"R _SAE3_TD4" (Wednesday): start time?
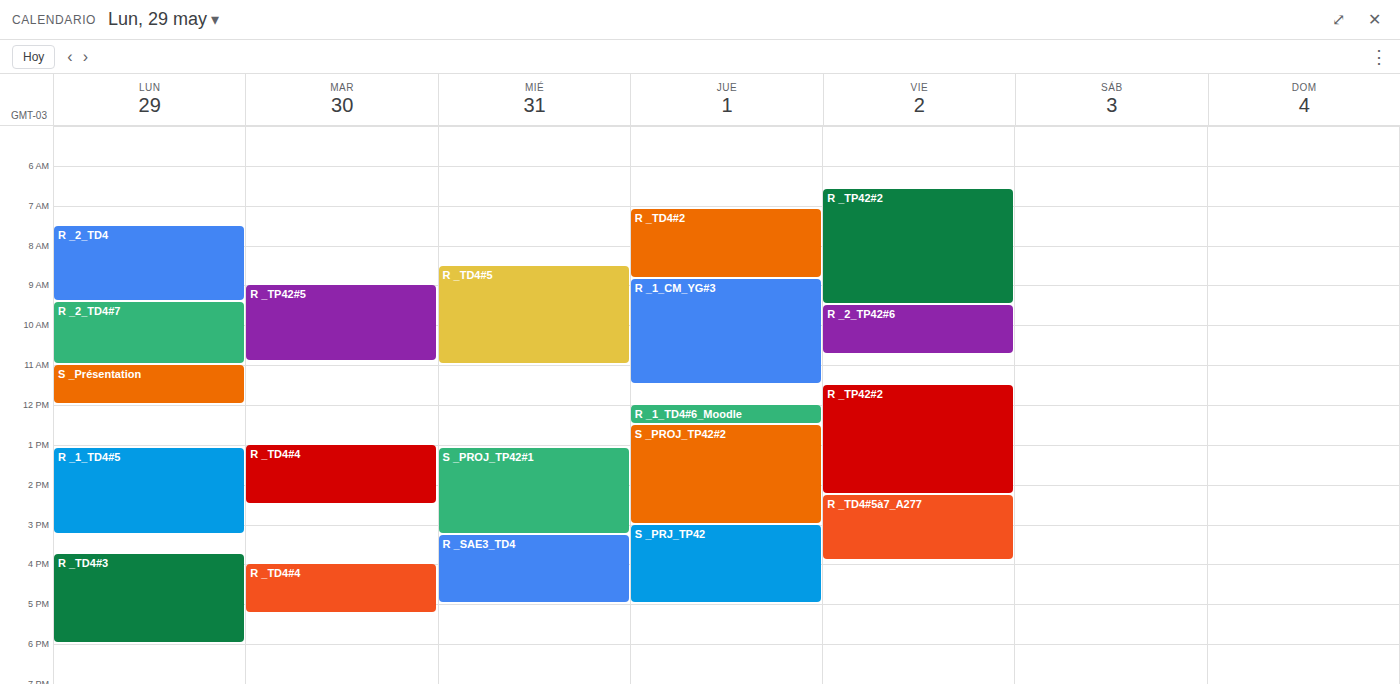
3:15 PM